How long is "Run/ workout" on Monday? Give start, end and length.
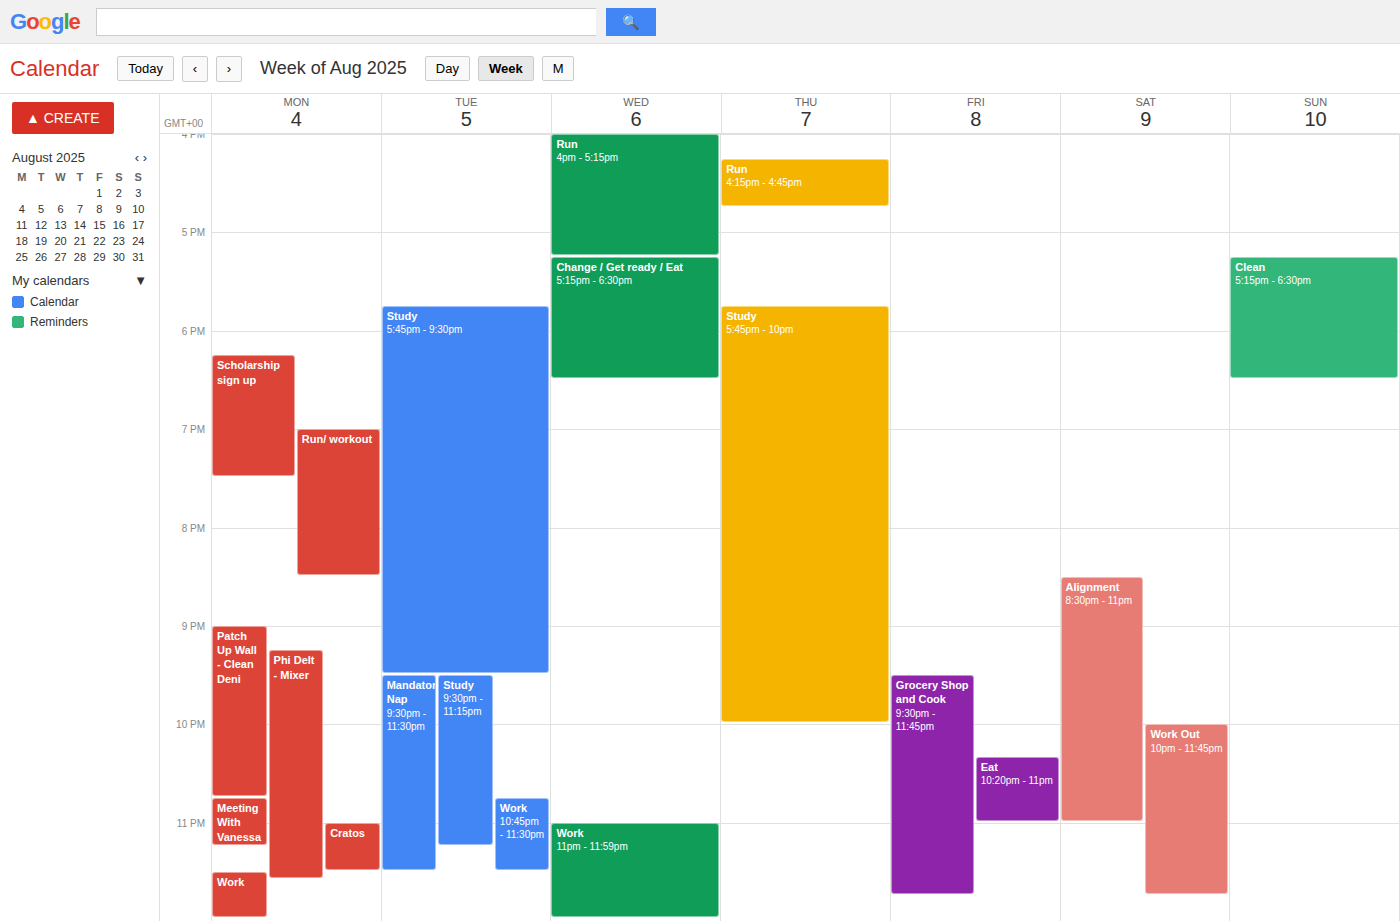
7:00 PM to 8:30 PM, 1 hour 30 minutes